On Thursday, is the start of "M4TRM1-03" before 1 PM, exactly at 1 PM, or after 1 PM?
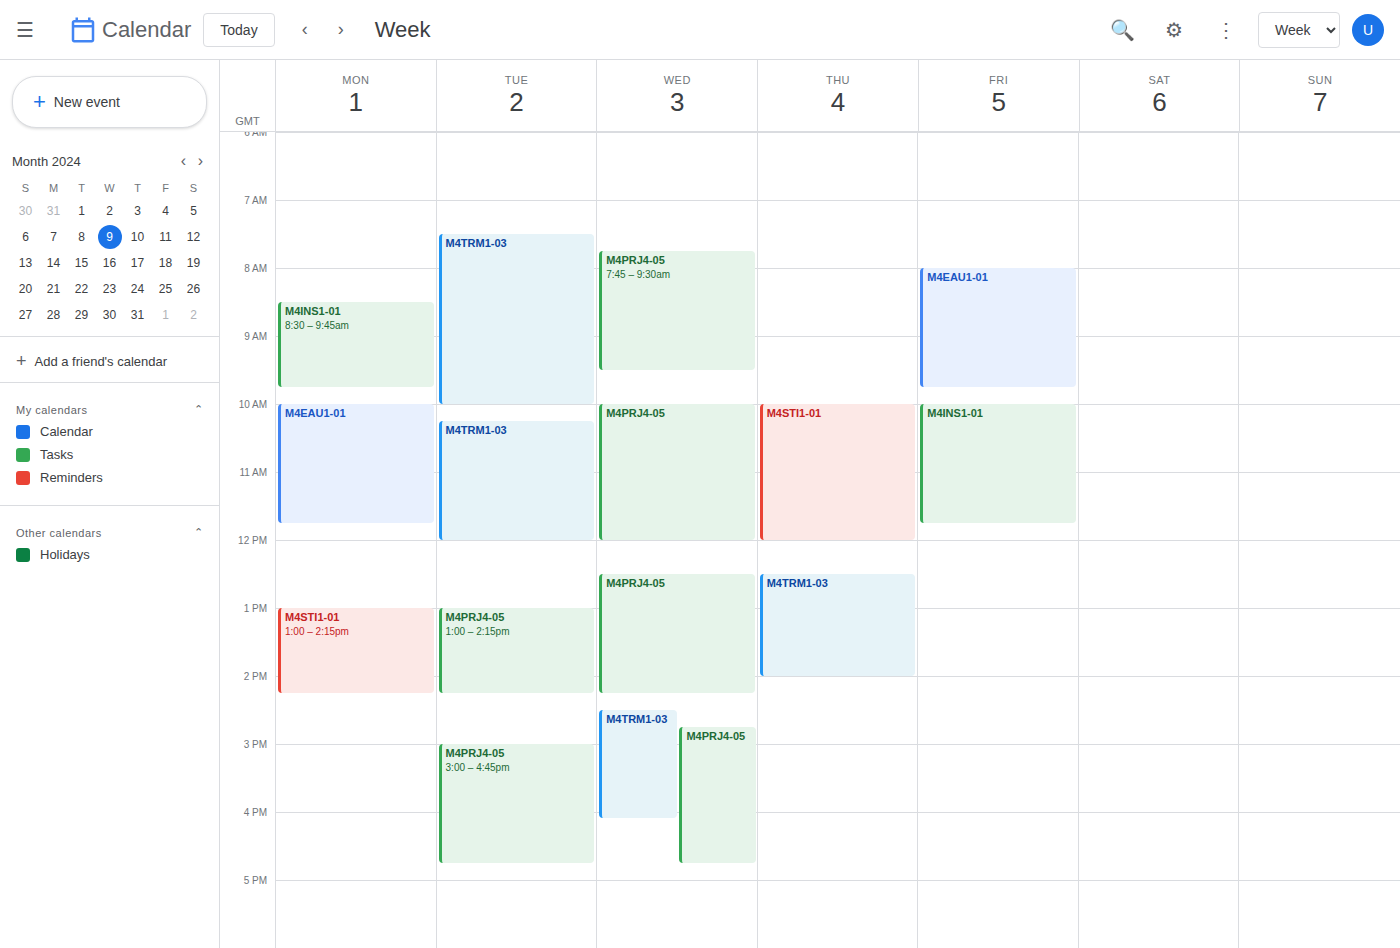
12:30 PM -- before 1 PM, 30 minutes above the 1 PM line.